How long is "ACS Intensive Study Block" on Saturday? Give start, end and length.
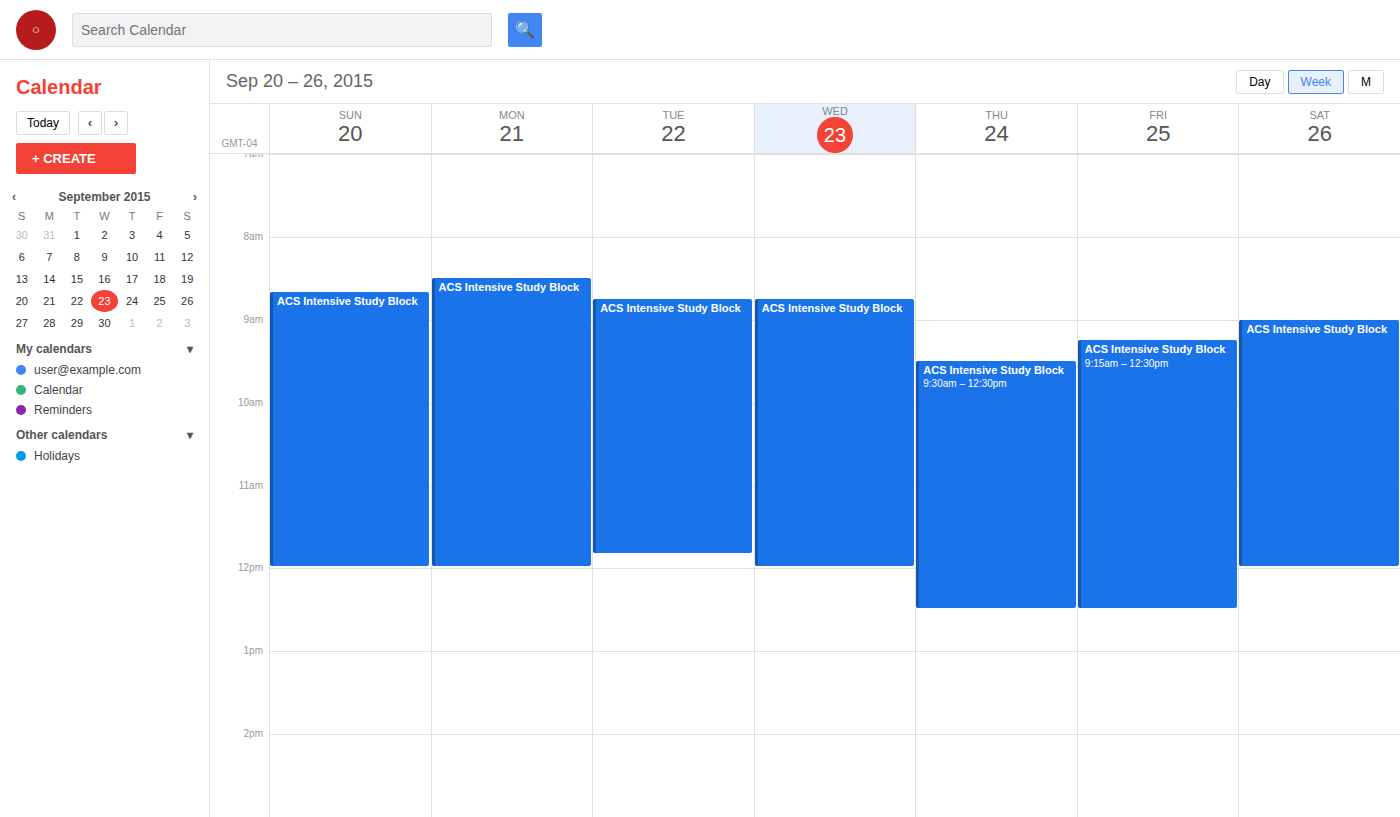
9:00 AM to 12:00 PM, 3 hours